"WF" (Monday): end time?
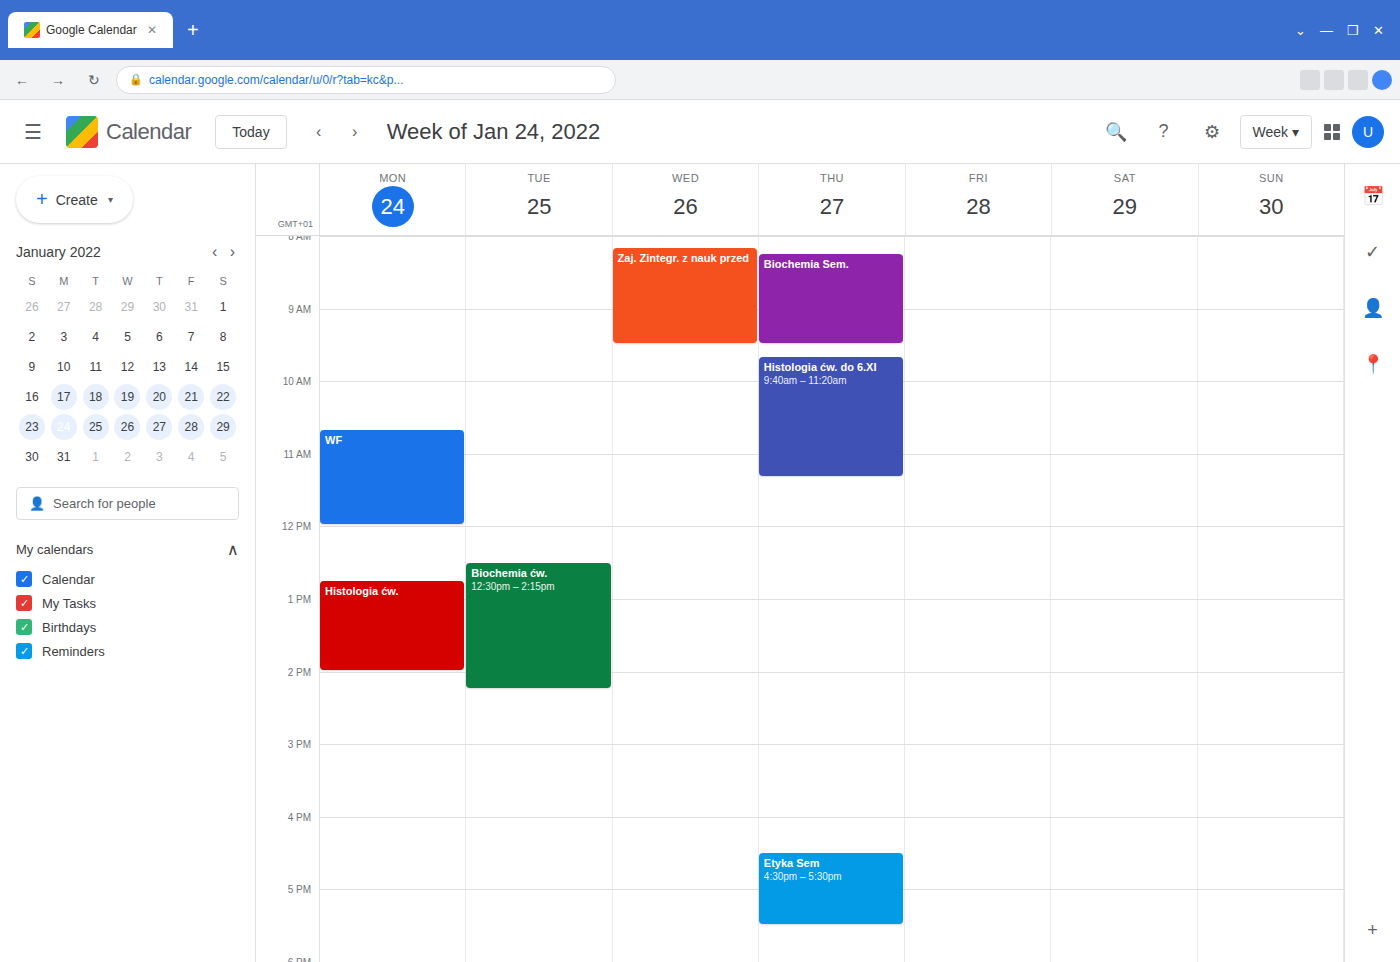
12:00